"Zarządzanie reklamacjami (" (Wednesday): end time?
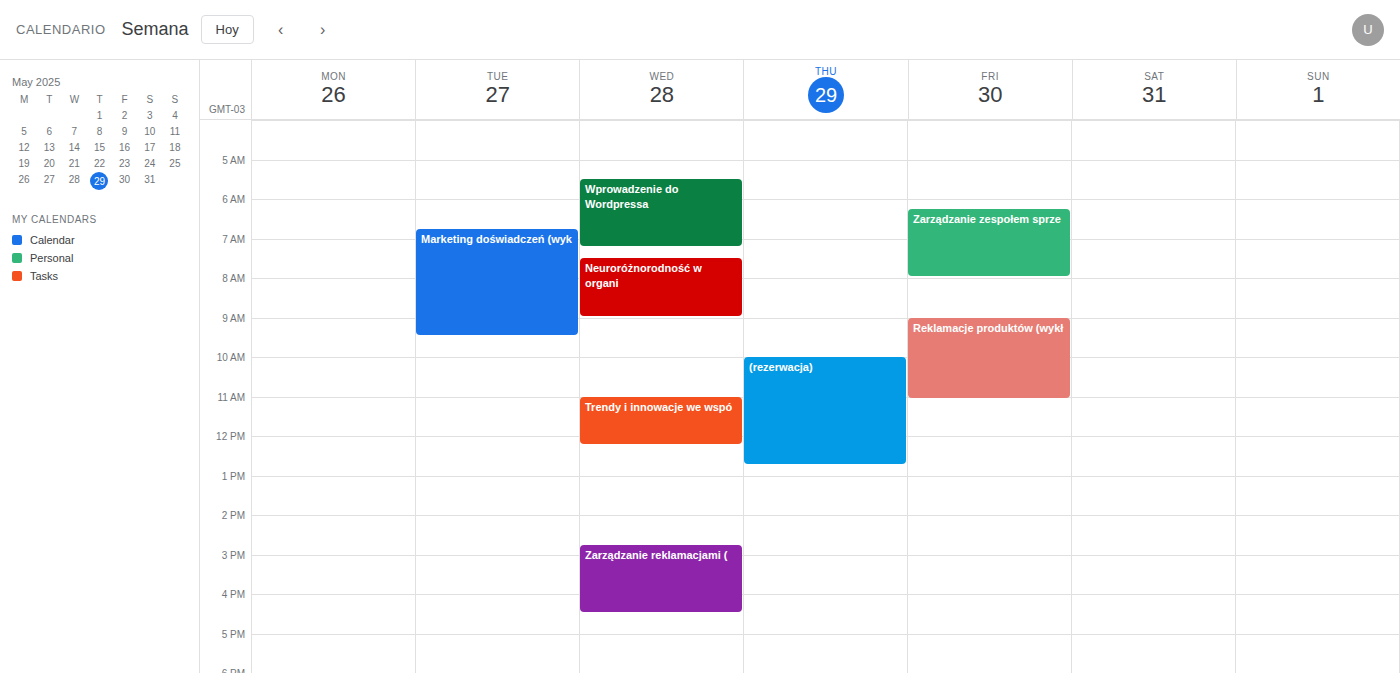
4:30 PM